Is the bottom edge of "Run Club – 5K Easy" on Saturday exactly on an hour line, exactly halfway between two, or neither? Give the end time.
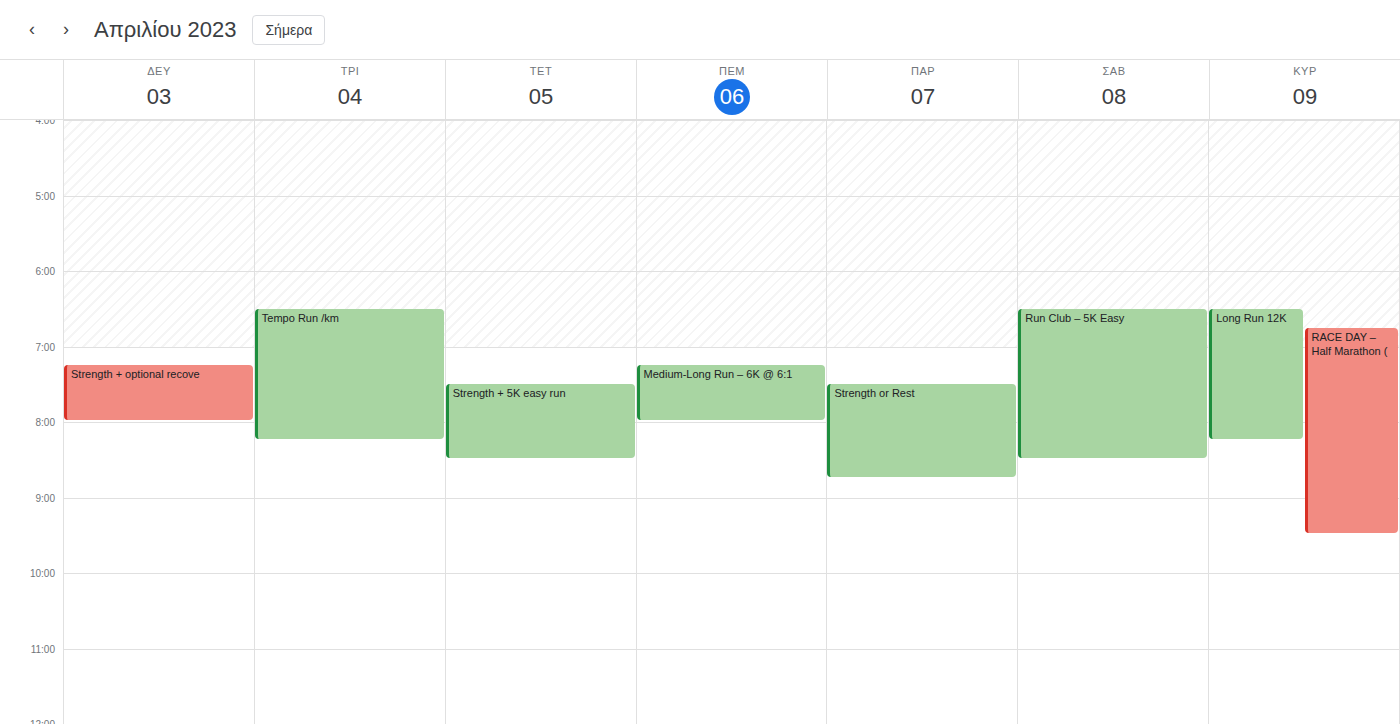
08:30 -- halfway between the 08:00 and 09:00 lines.